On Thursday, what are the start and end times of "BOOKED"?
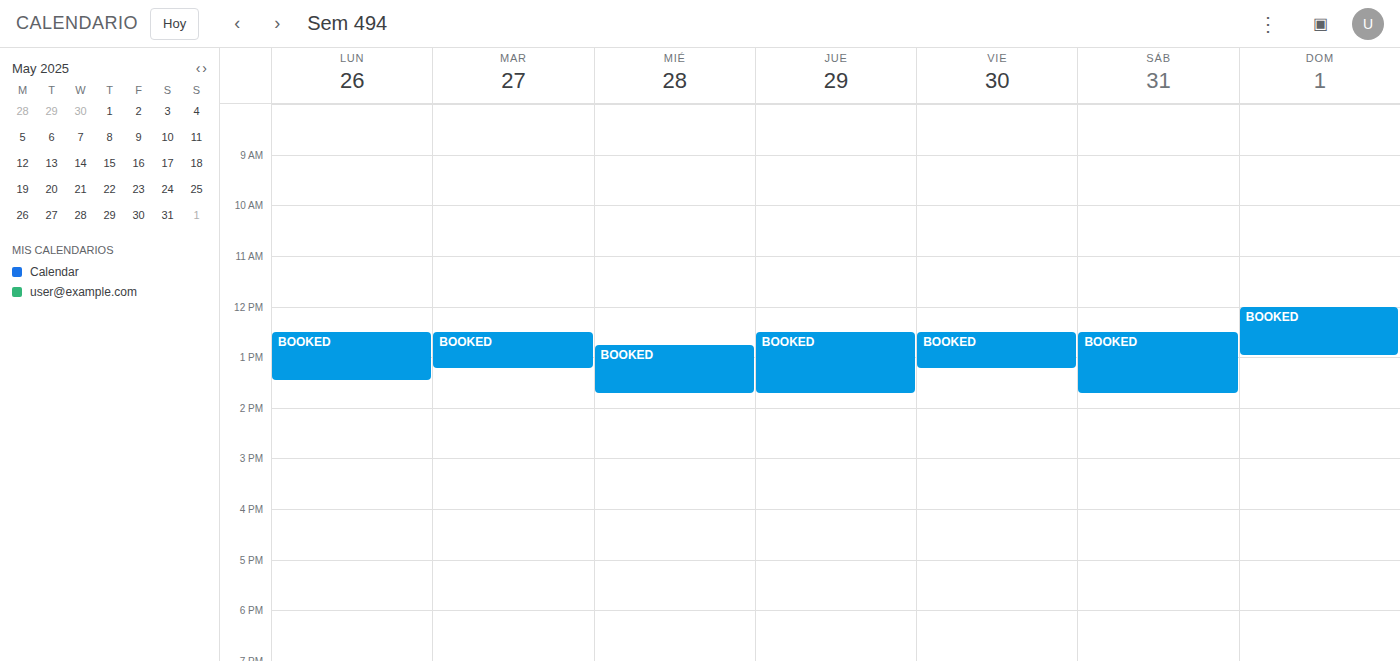
12:30 PM to 1:45 PM